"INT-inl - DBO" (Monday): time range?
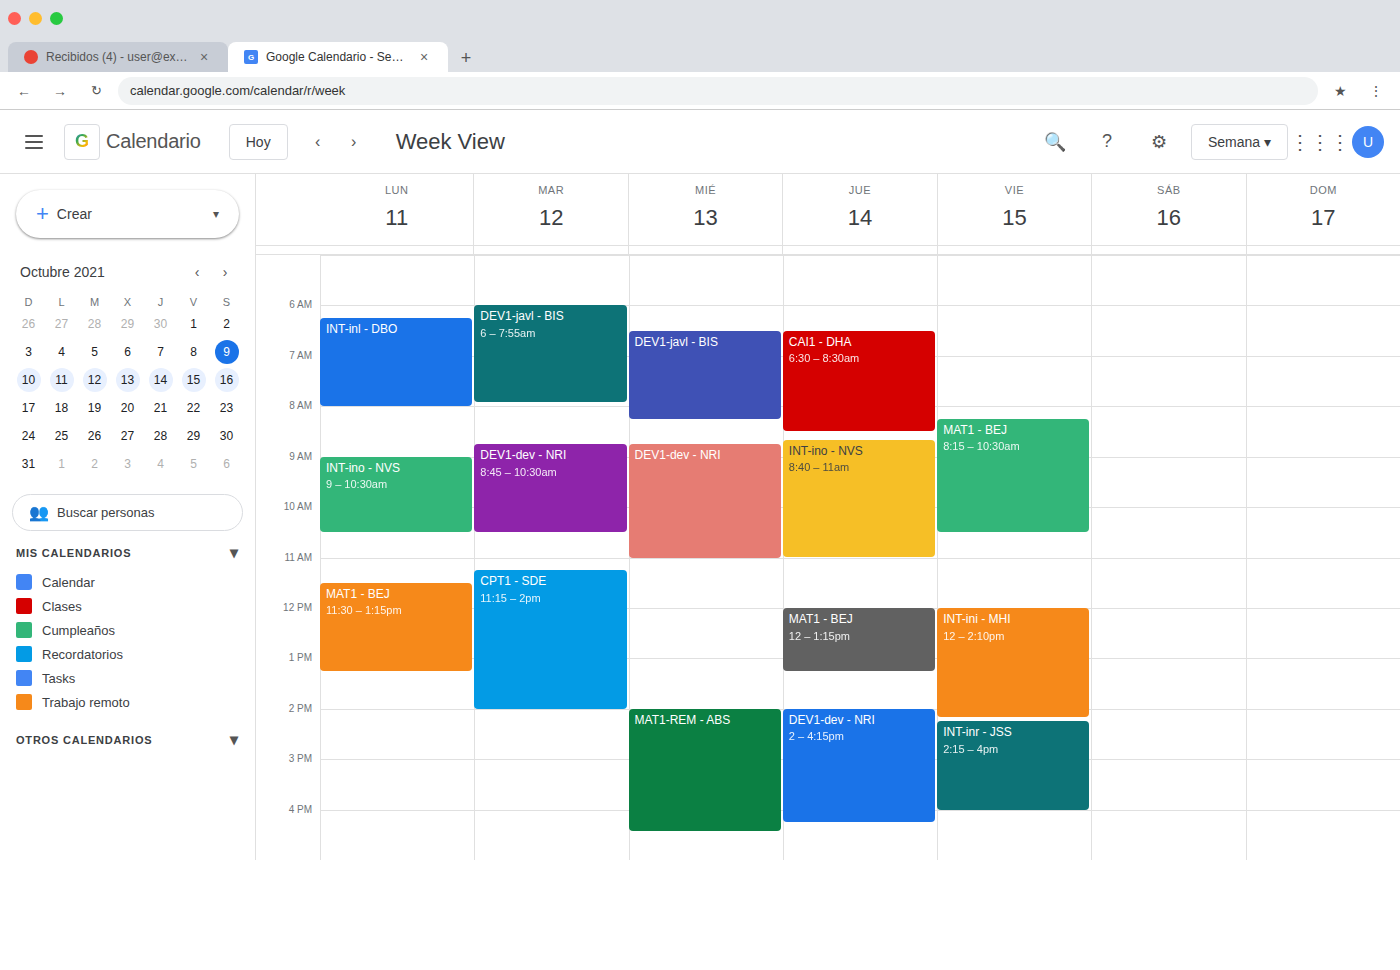
06:15 to 08:00